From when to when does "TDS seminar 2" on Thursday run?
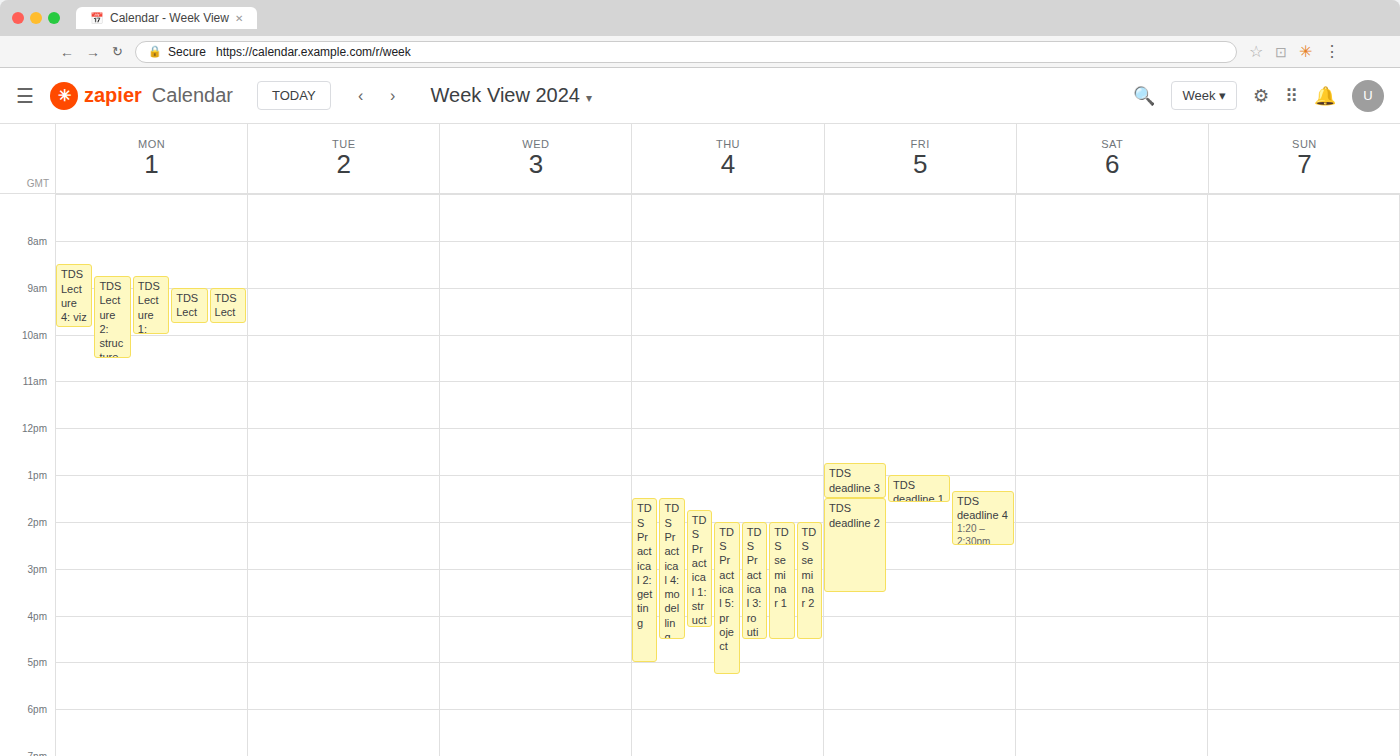
2:00 PM to 4:30 PM